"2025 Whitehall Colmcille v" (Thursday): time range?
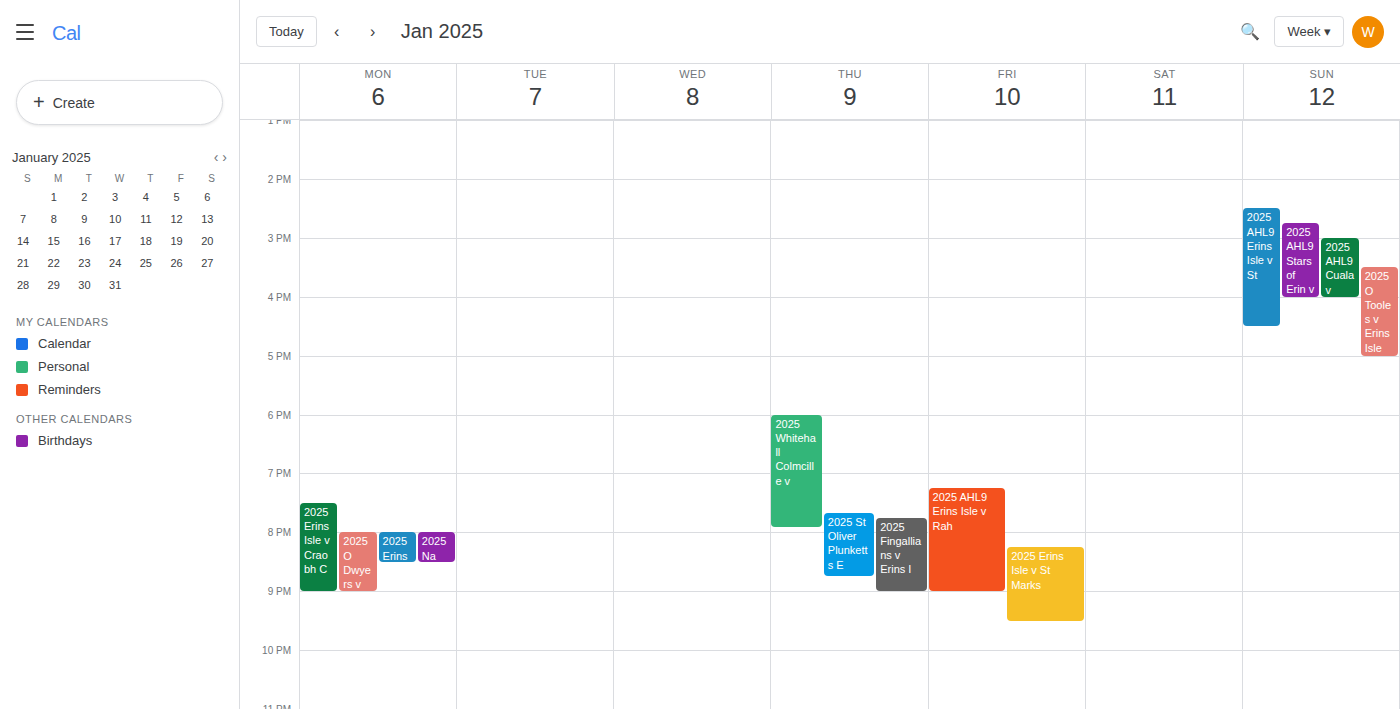
6:00 PM to 7:55 PM